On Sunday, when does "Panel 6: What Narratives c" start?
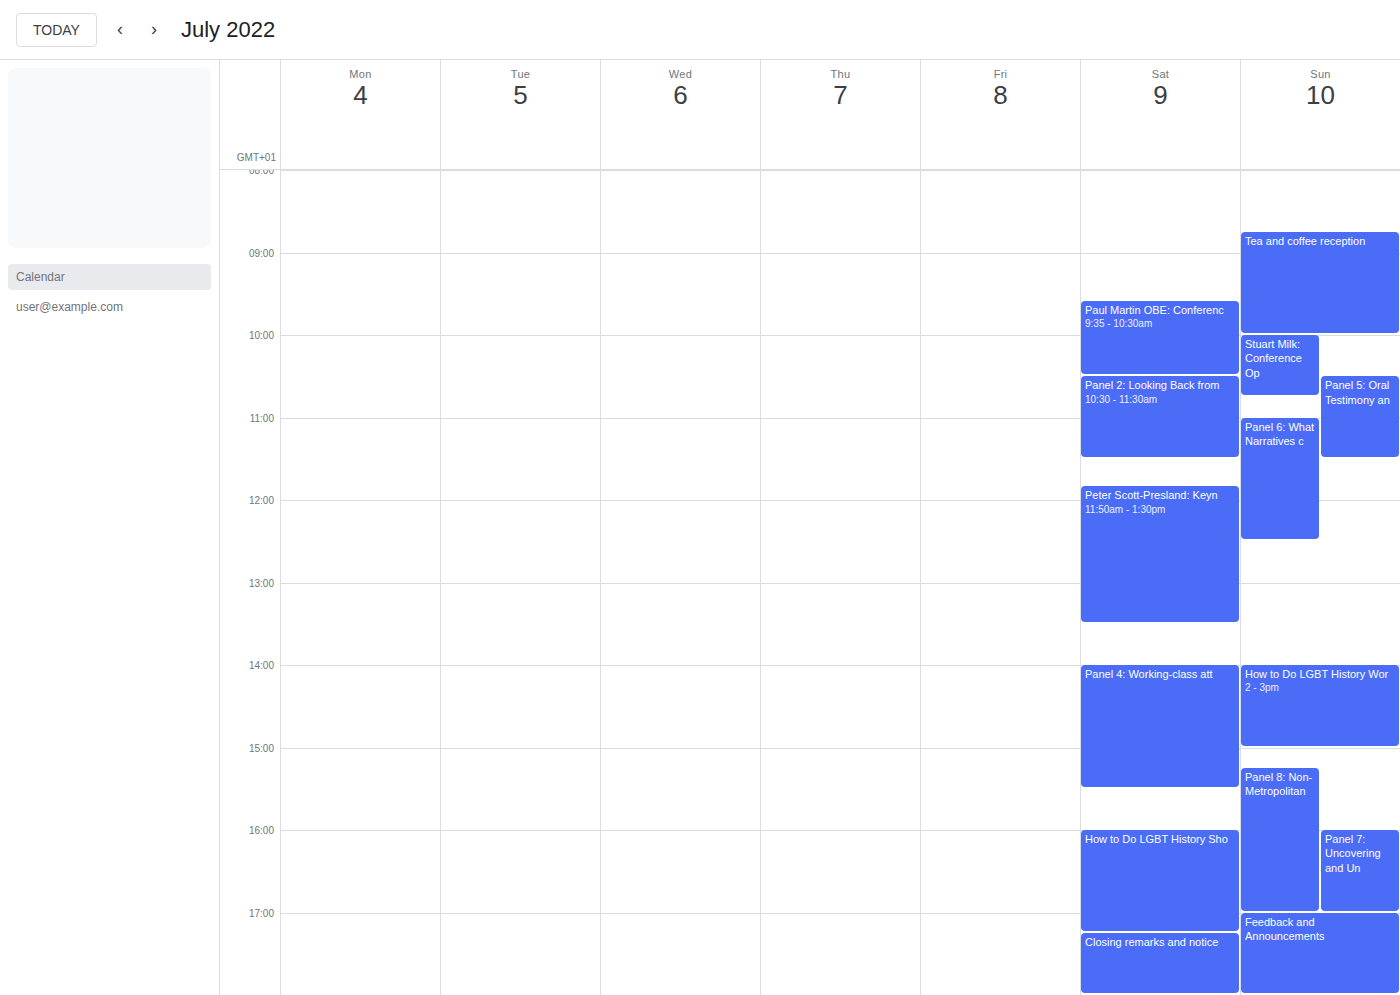
11:00 AM